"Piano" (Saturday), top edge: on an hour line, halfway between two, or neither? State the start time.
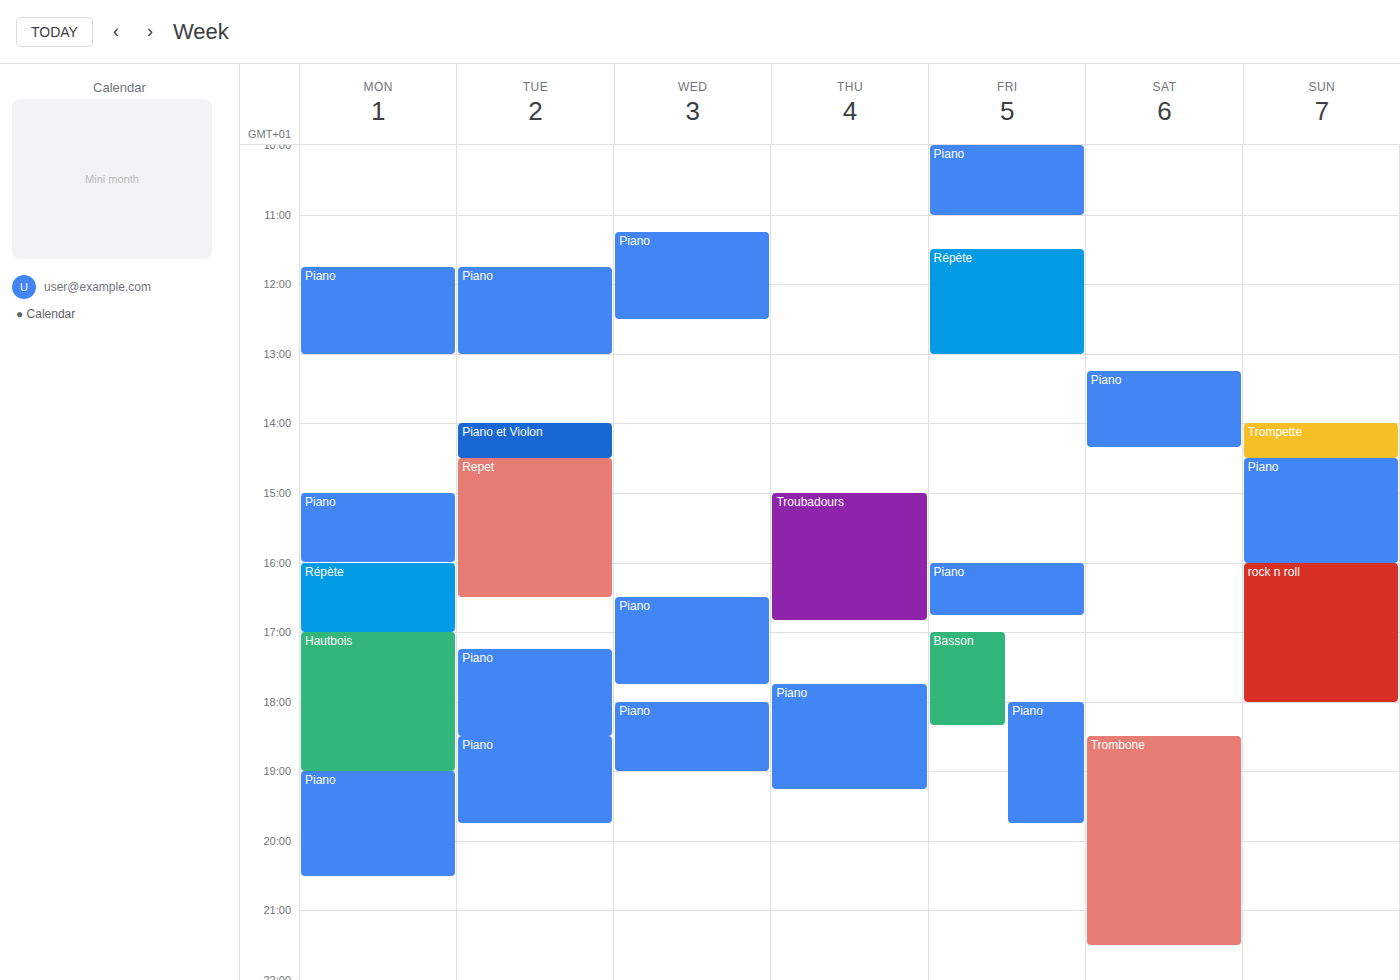
1:15 PM -- neither: a quarter of the way from the 1 PM line to the 2 PM line.